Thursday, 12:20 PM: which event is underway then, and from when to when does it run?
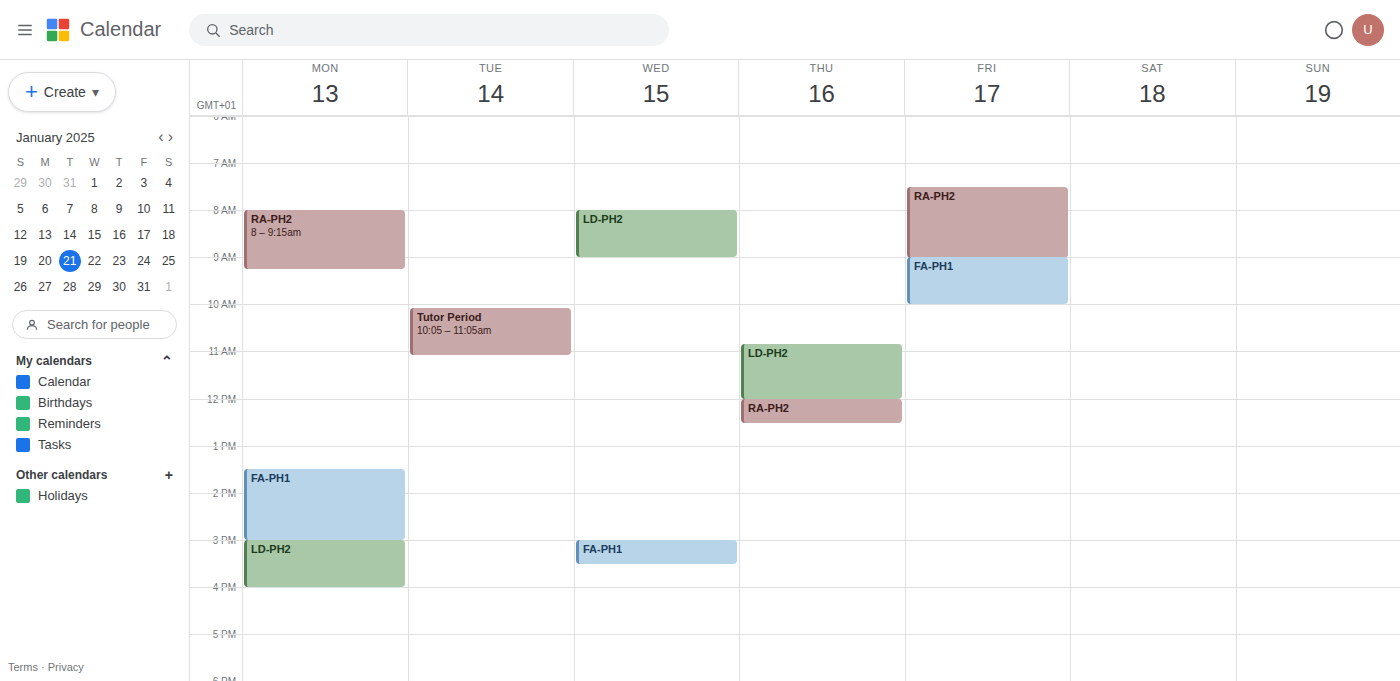
"RA-PH2", 12:00 PM to 12:30 PM